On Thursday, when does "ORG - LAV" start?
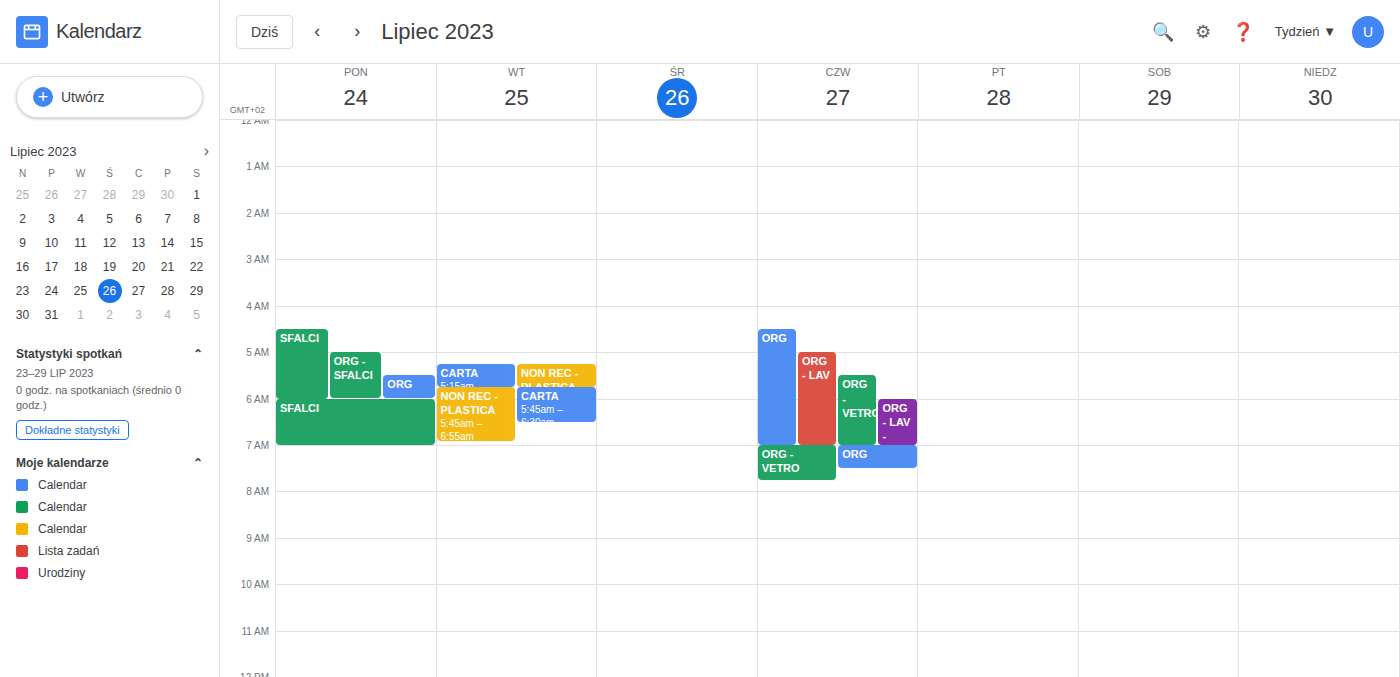
5:00 AM